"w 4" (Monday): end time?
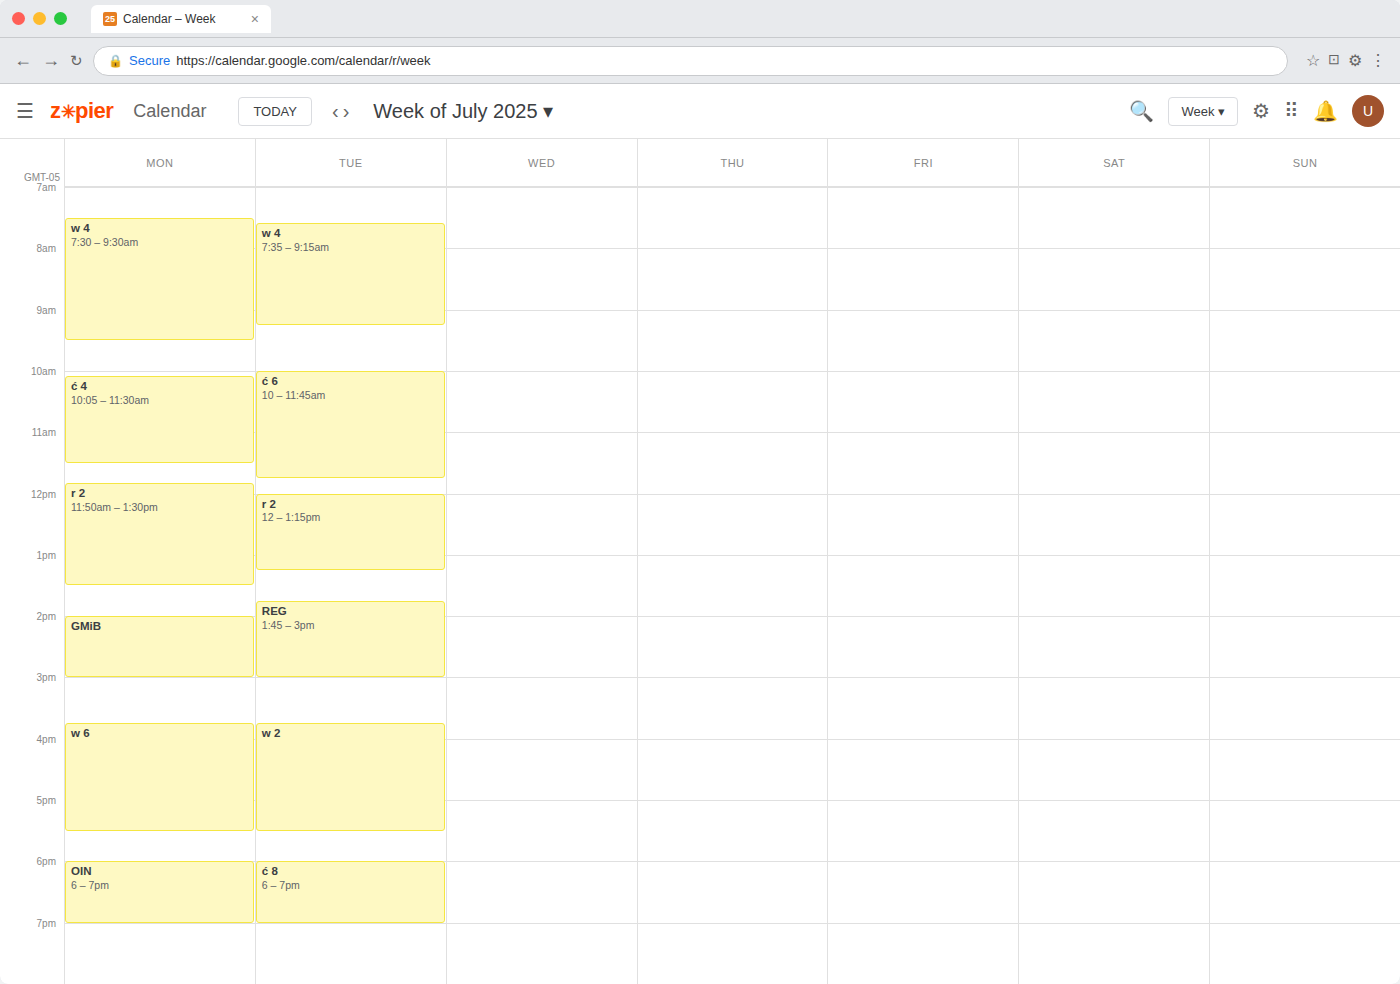
09:30